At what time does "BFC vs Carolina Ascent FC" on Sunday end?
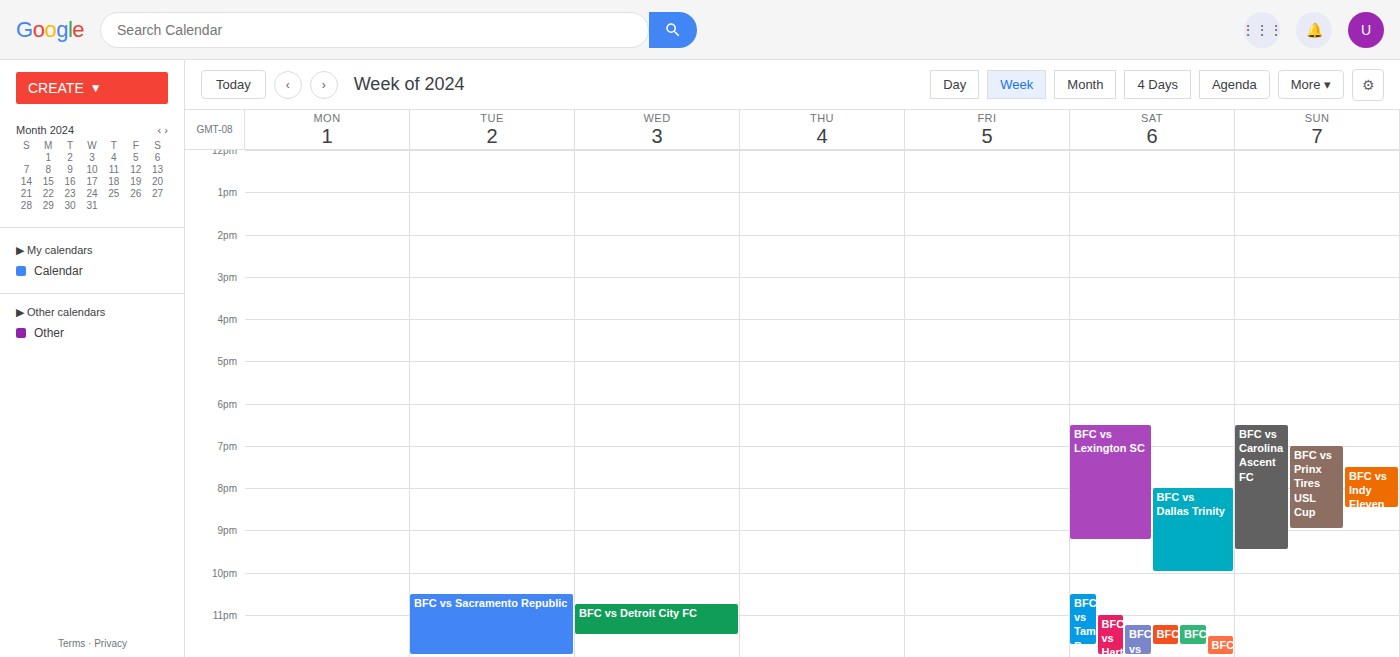
9:30 PM